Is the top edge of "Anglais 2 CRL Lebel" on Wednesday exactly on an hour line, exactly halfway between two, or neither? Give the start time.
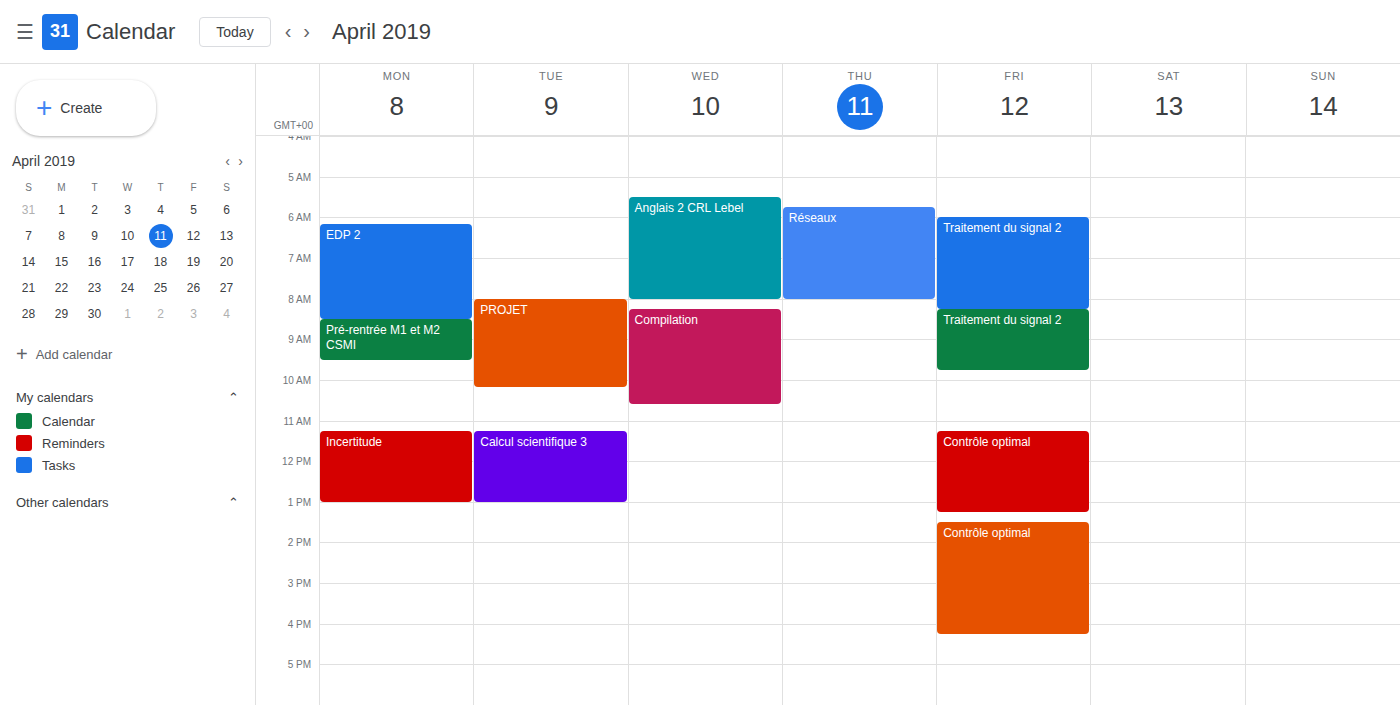
5:30 AM -- halfway between the 5 AM and 6 AM lines.